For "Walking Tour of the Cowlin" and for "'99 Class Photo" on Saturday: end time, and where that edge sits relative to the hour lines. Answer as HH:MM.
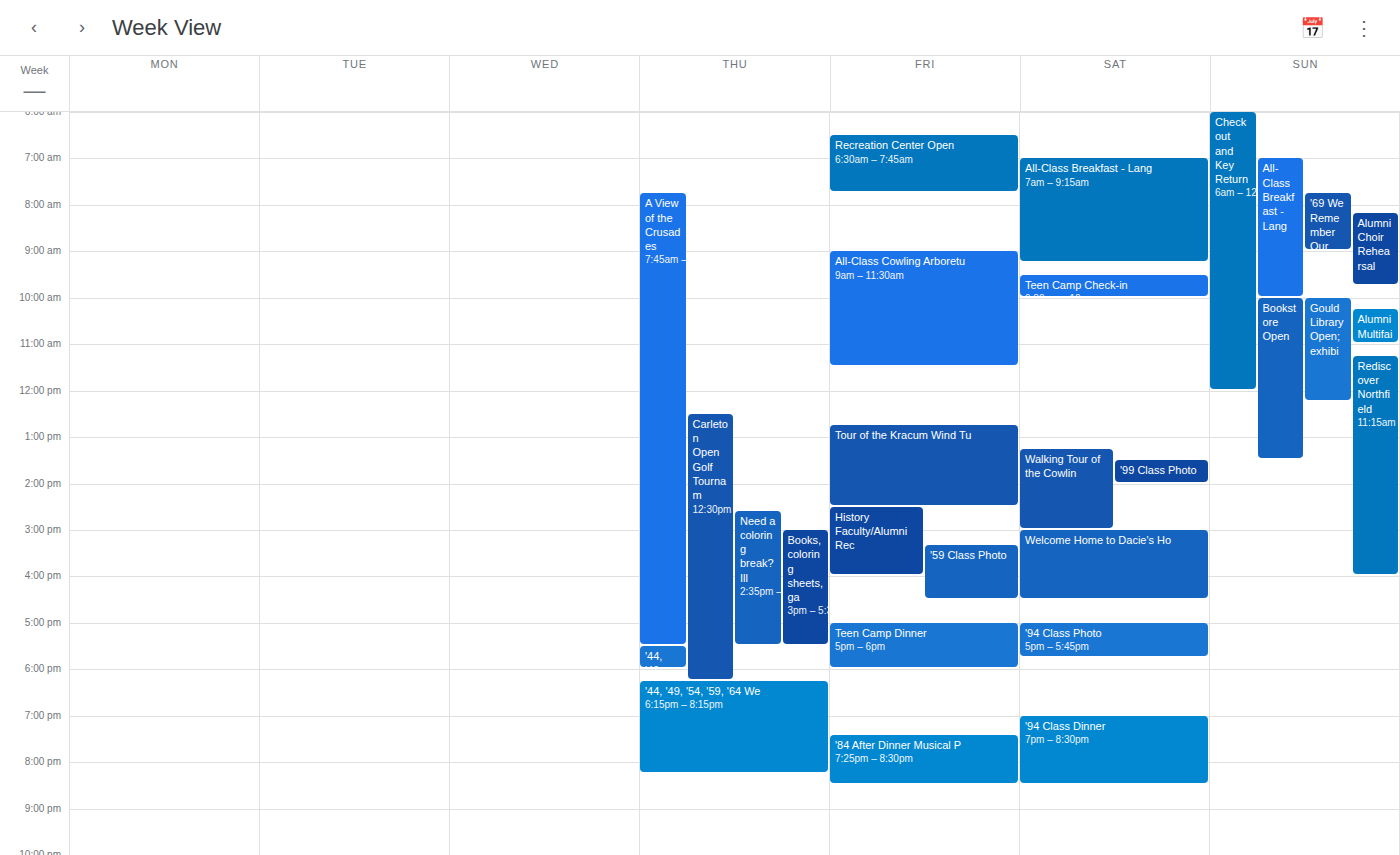
"Walking Tour of the Cowlin": 15:00, exactly on the 15:00 line. "'99 Class Photo": 14:00, exactly on the 14:00 line.